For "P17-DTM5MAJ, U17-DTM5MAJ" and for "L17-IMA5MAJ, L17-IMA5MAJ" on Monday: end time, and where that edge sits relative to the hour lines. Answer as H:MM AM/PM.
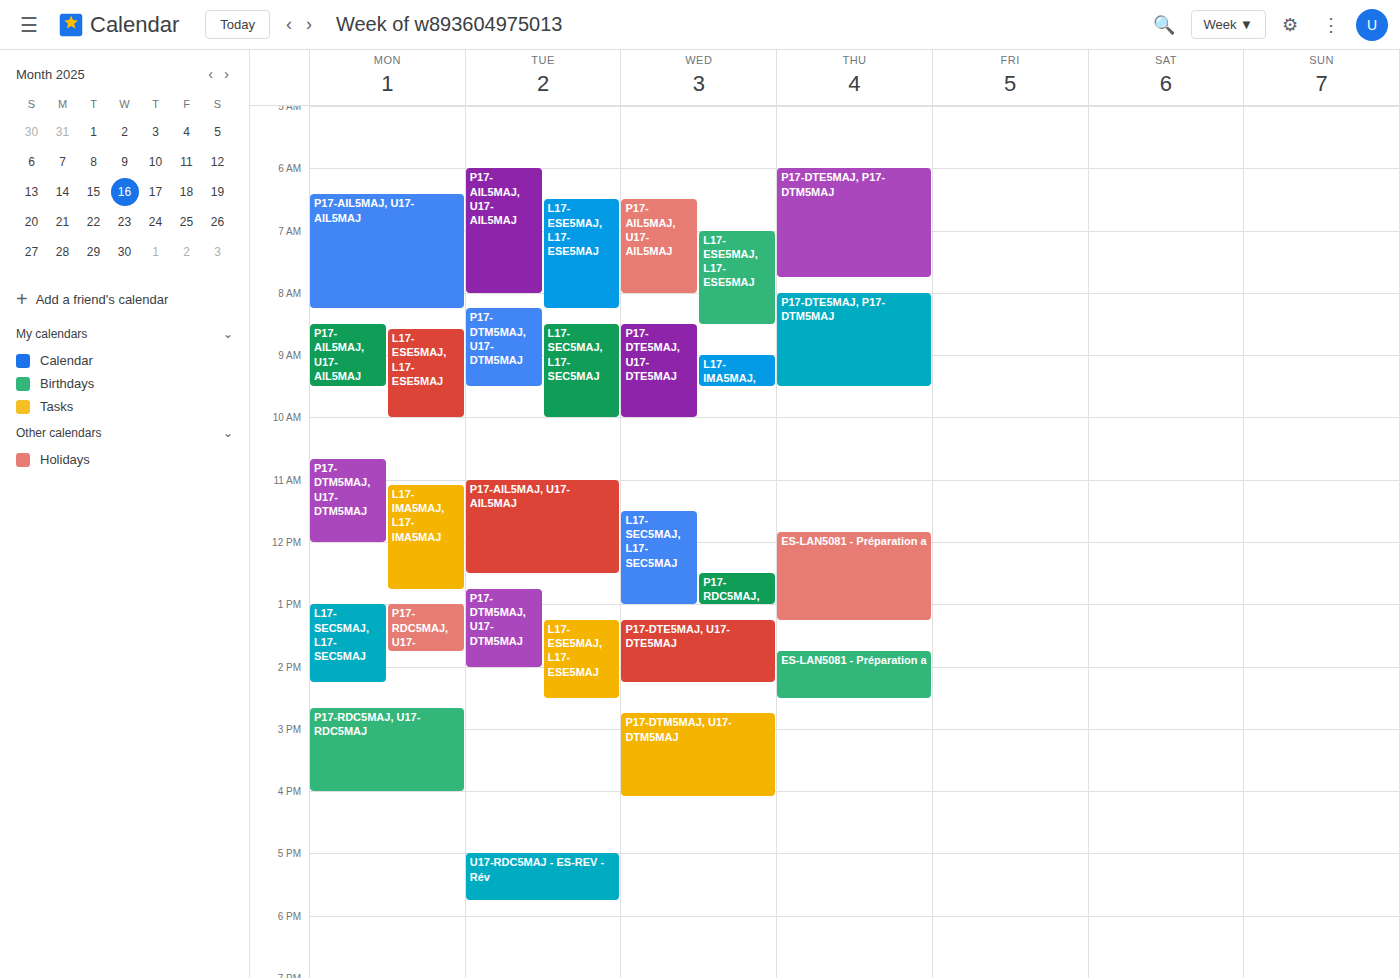
"P17-DTM5MAJ, U17-DTM5MAJ": 12:00 PM, exactly on the 12 PM line. "L17-IMA5MAJ, L17-IMA5MAJ": 12:45 PM, neither: three quarters of the way from the 12 PM line to the 1 PM line.